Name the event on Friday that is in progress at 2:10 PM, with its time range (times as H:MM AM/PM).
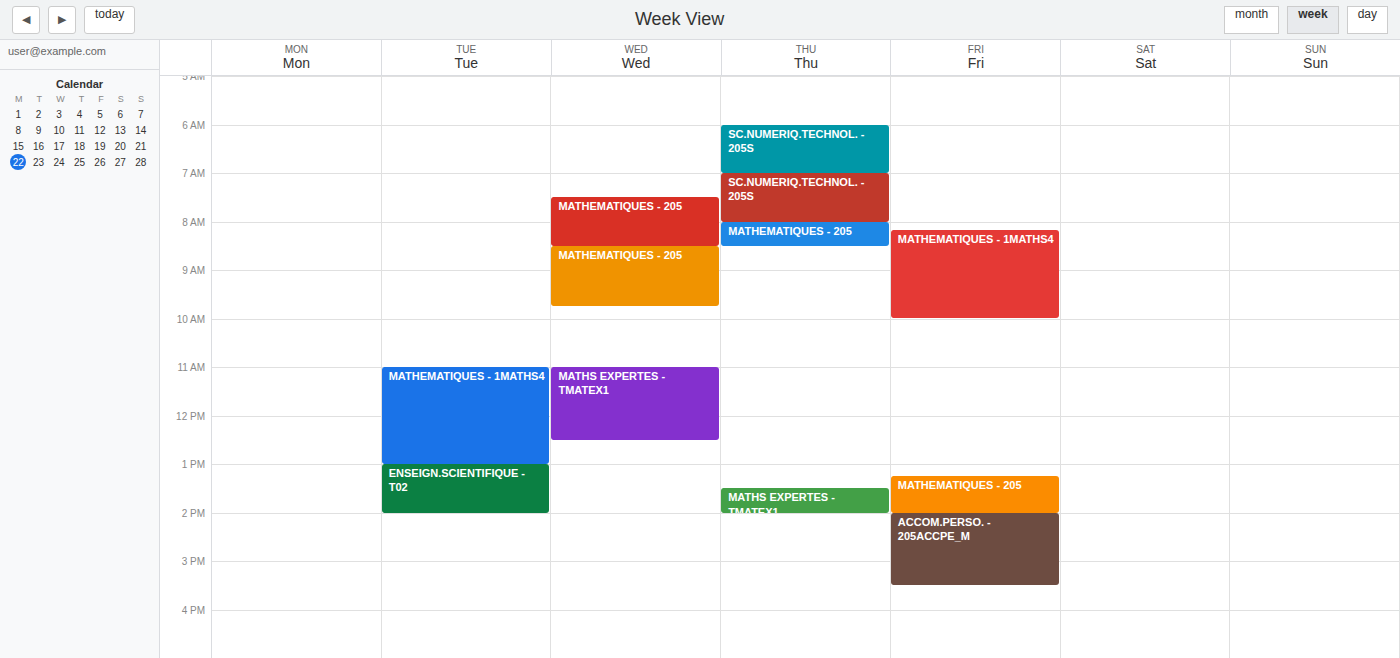
"ACCOM.PERSO. - 205ACCPE_M", 2:00 PM to 3:30 PM